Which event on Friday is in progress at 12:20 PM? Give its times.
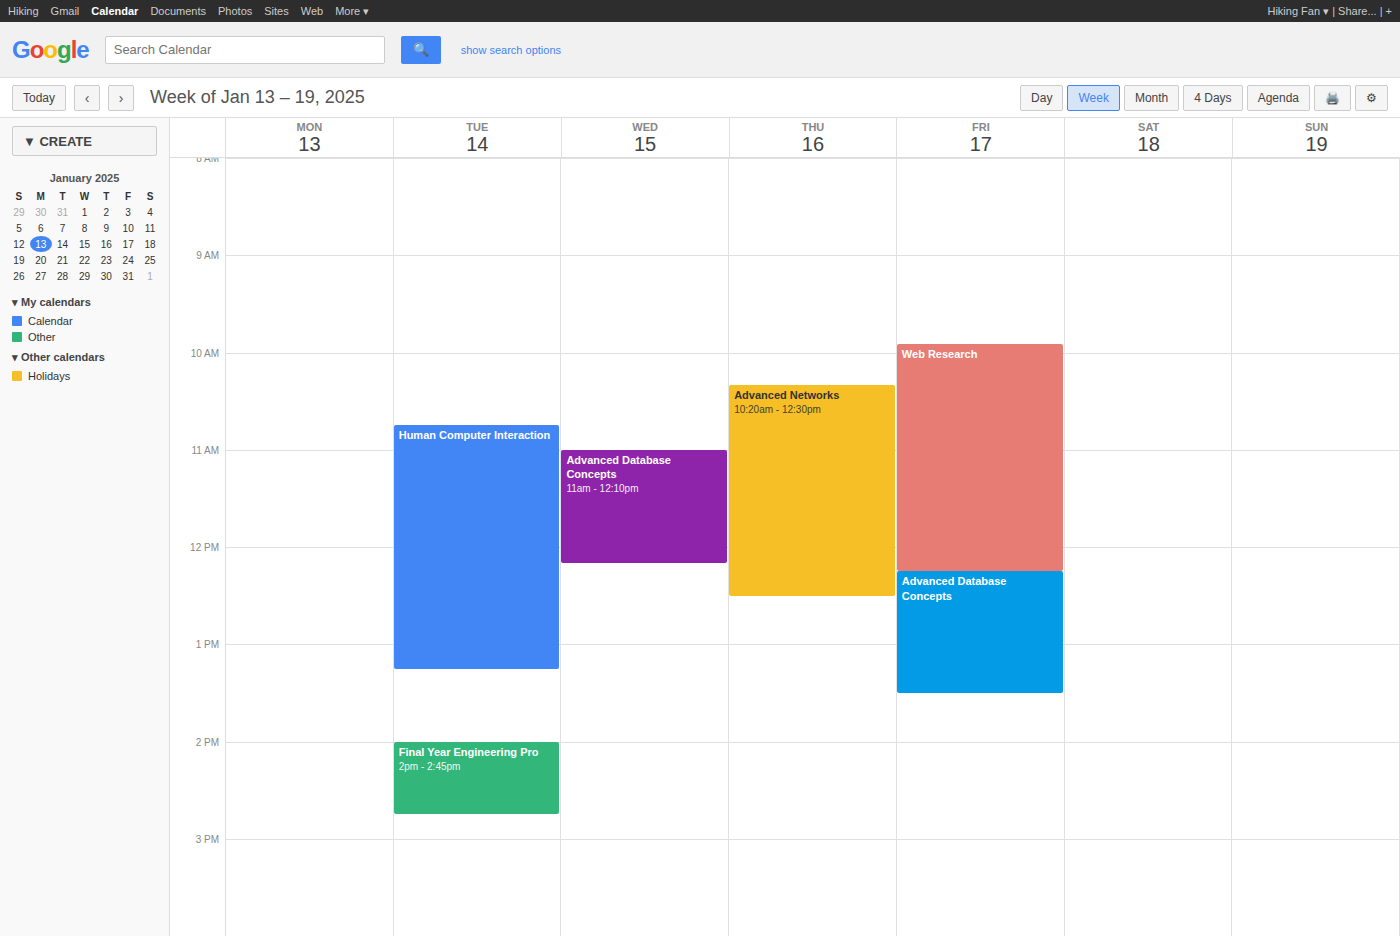
"Advanced Database Concepts", 12:15 PM to 1:30 PM